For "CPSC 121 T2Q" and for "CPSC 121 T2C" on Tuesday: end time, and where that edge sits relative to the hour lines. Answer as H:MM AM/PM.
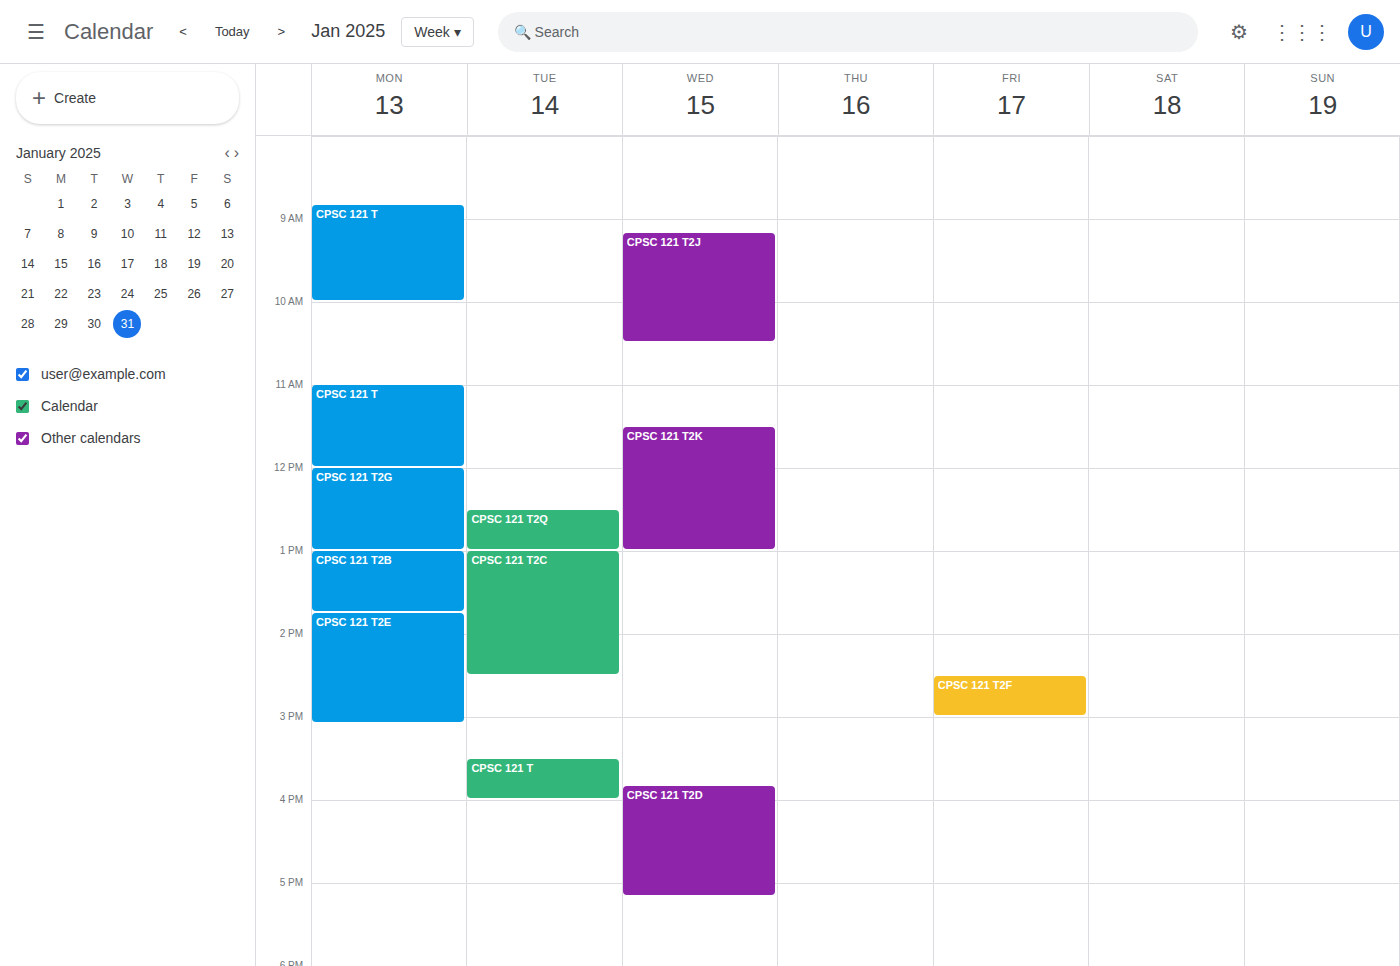
"CPSC 121 T2Q": 1:00 PM, exactly on the 1 PM line. "CPSC 121 T2C": 2:30 PM, halfway between the 2 PM and 3 PM lines.